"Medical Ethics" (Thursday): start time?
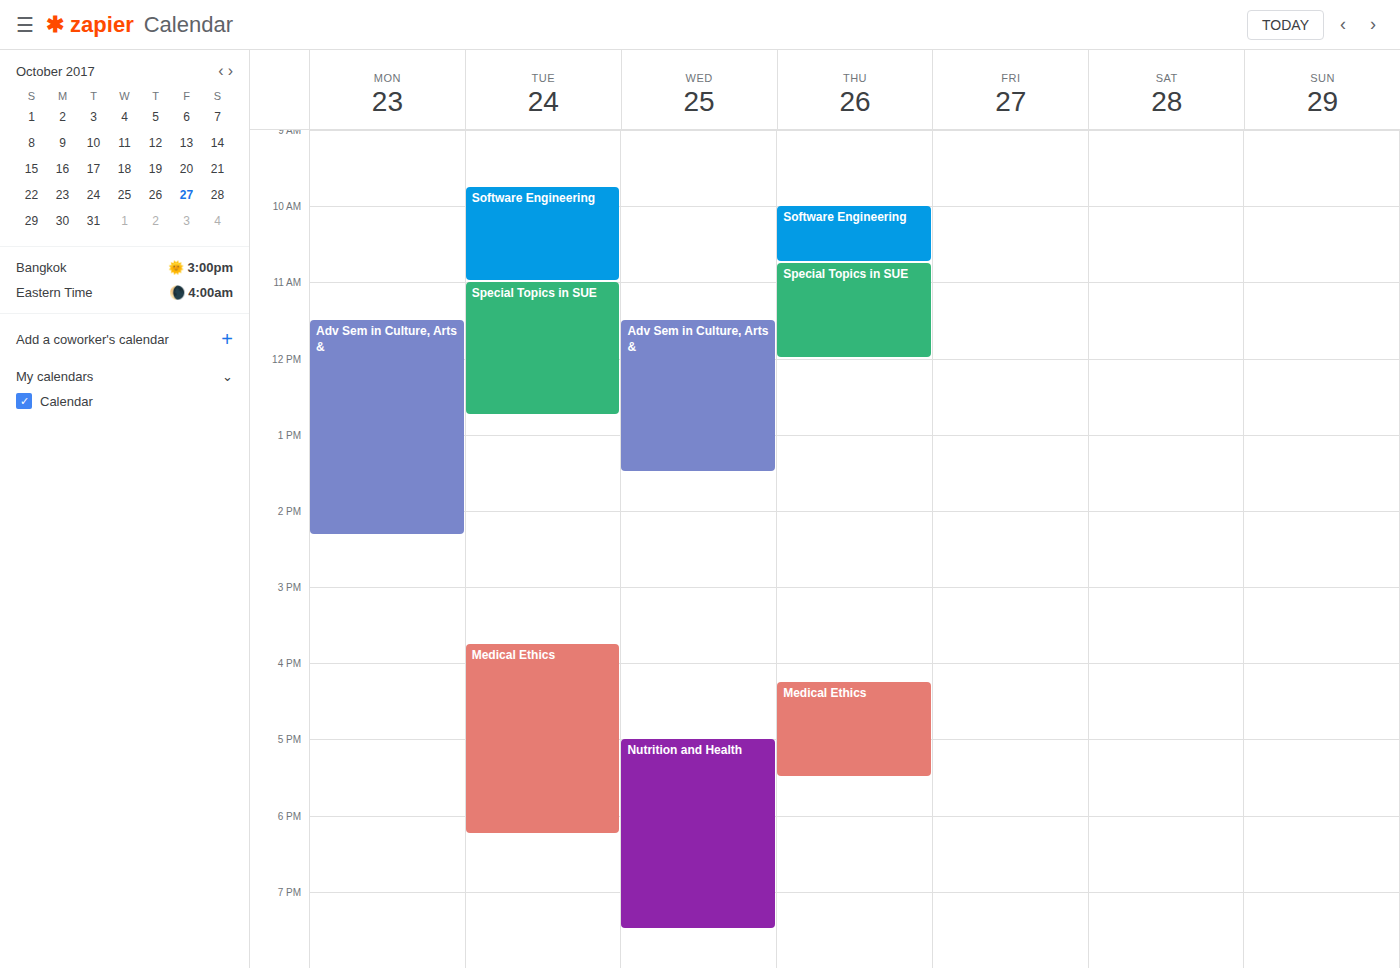
4:15 PM